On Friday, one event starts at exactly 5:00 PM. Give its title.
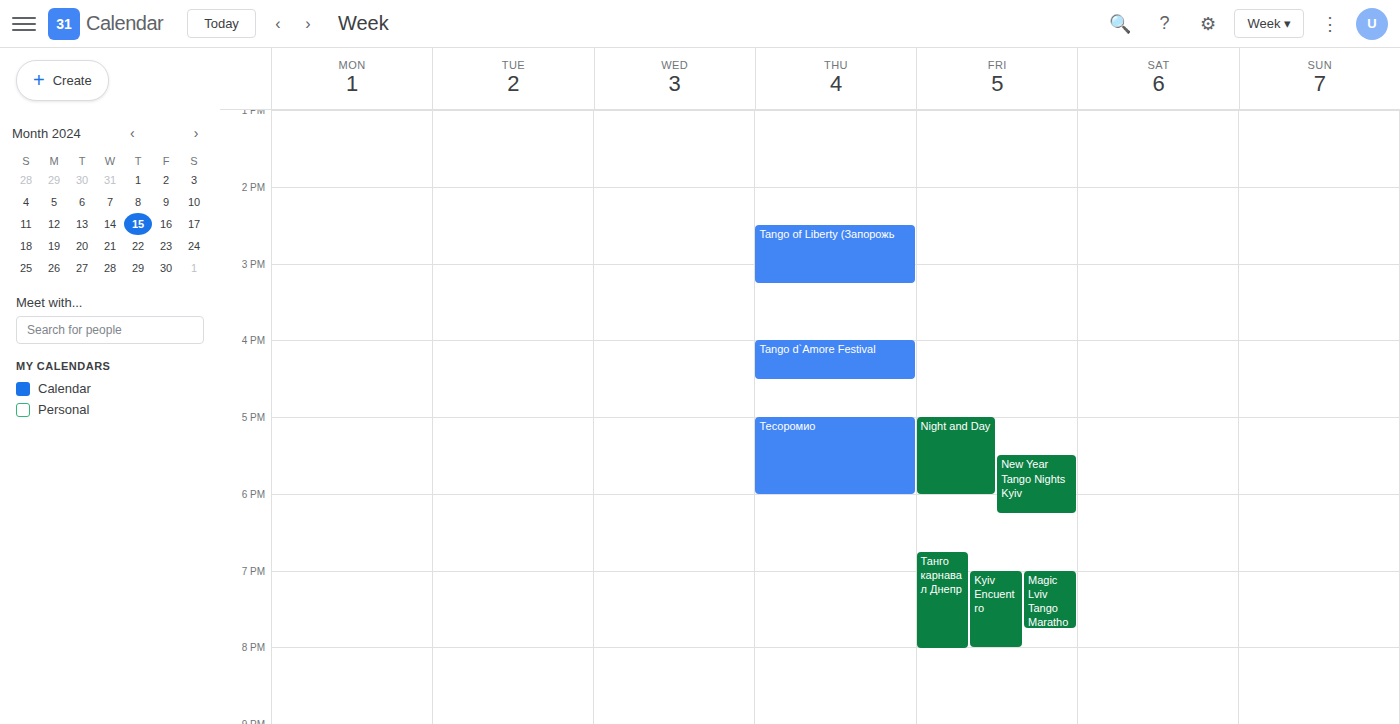
"Night and Day"